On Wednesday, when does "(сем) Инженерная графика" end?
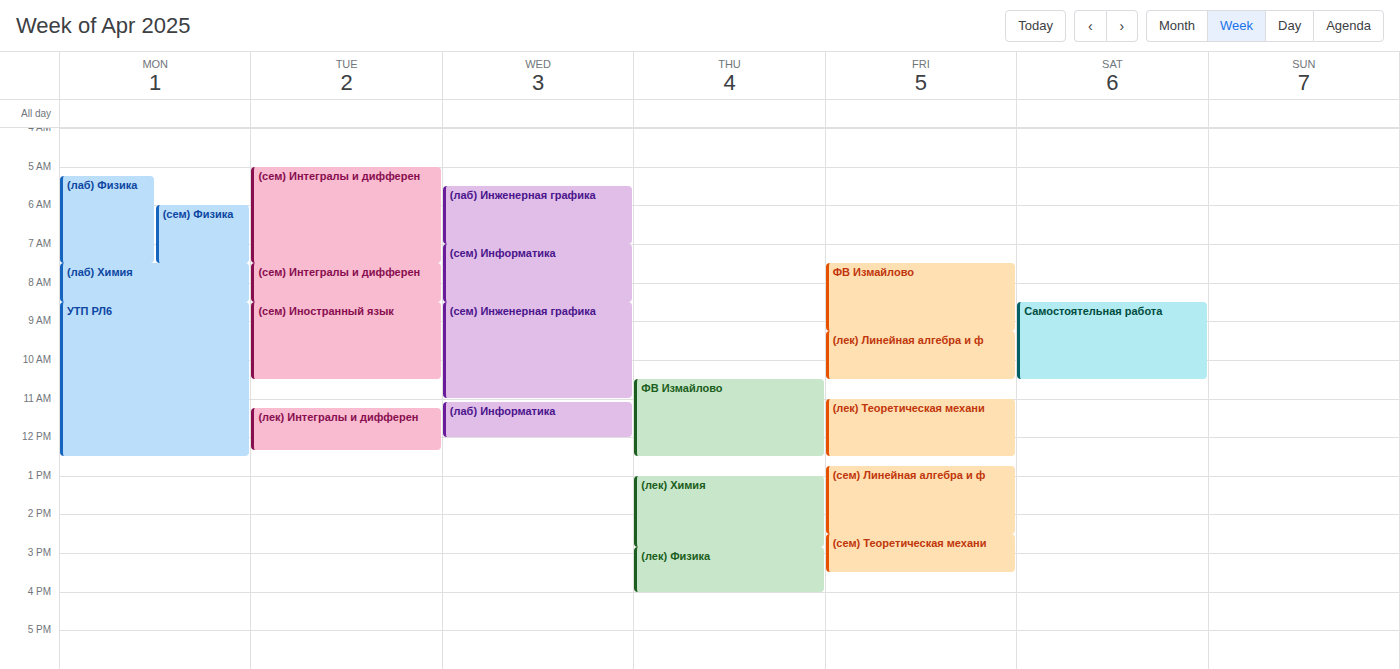
11:00 AM